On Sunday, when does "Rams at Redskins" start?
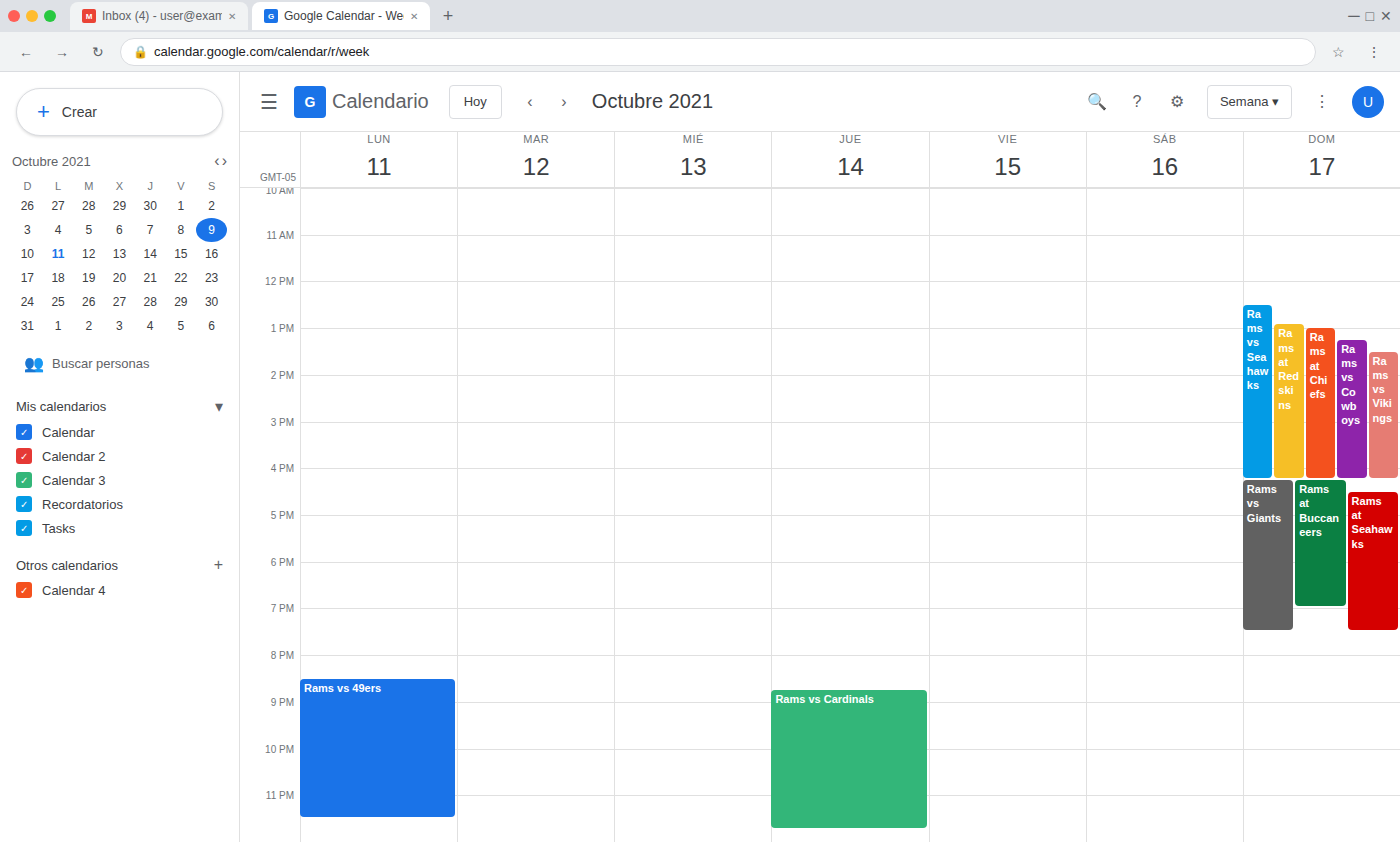
12:55 PM